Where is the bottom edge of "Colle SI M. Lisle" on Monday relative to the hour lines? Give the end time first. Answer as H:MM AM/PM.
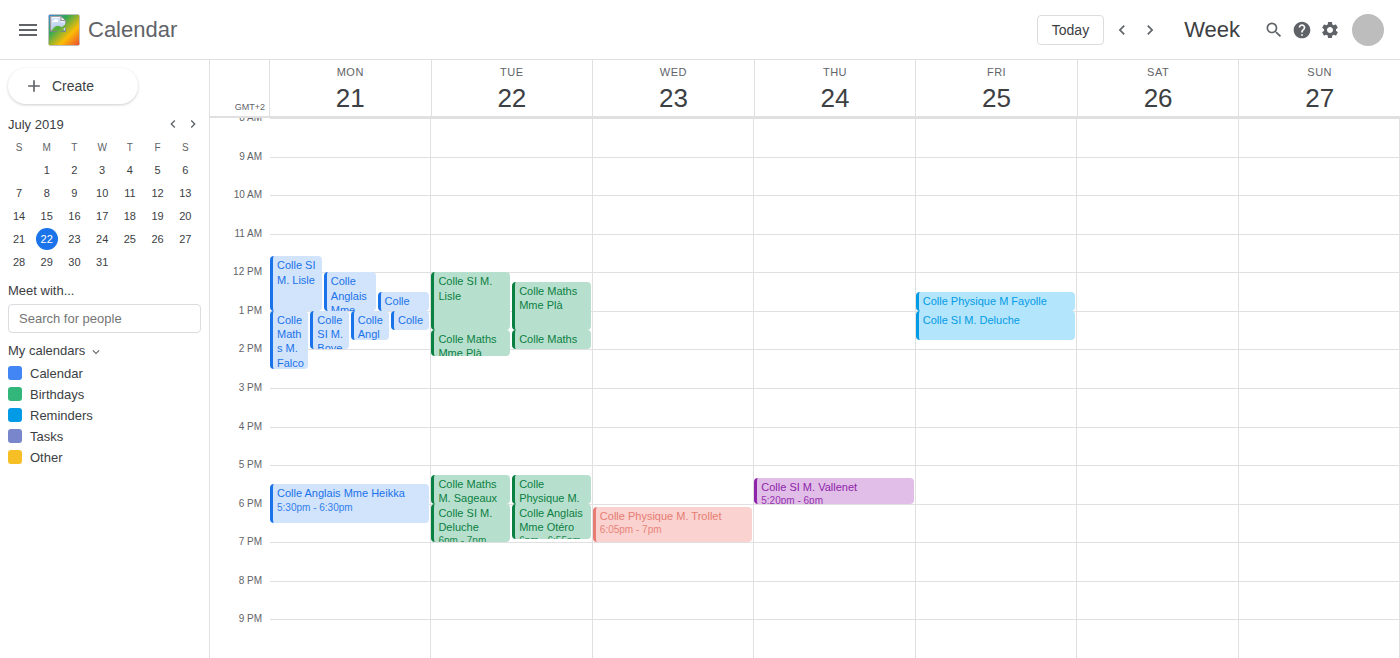
1:00 PM -- exactly on the 1 PM line.